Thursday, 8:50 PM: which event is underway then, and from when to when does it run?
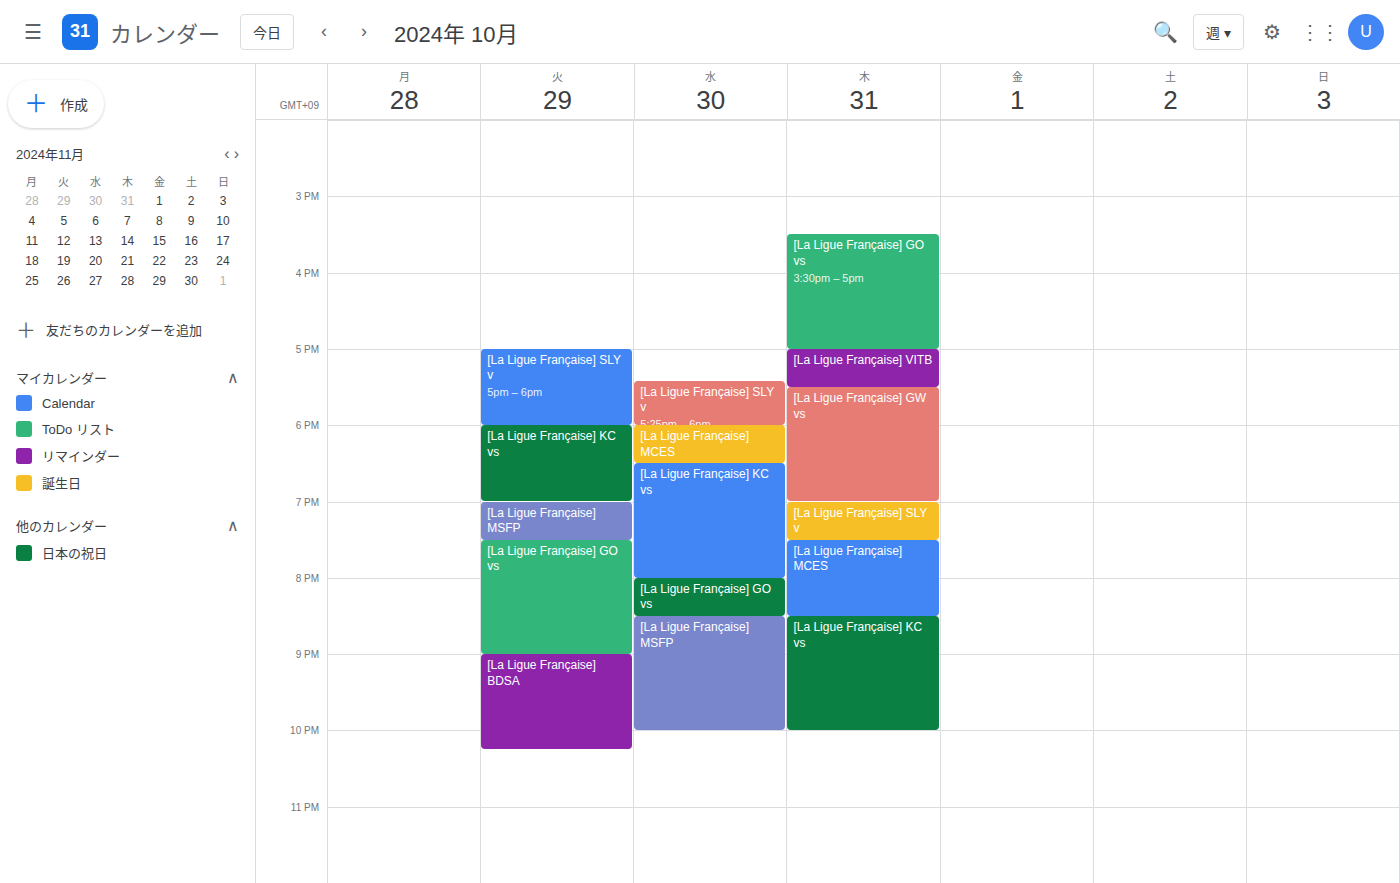
"[La Ligue Française] KC vs", 8:30 PM to 10:00 PM